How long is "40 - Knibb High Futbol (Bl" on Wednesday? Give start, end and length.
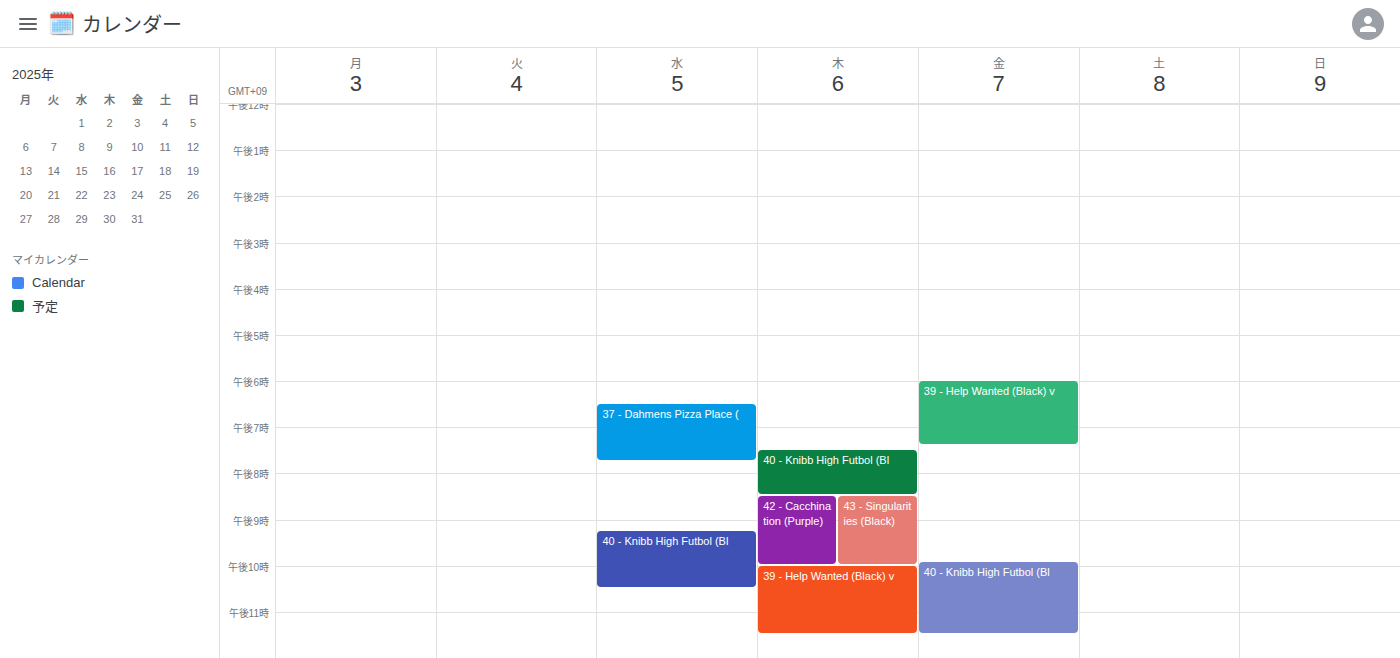
9:15 PM to 10:30 PM, 1 hour 15 minutes